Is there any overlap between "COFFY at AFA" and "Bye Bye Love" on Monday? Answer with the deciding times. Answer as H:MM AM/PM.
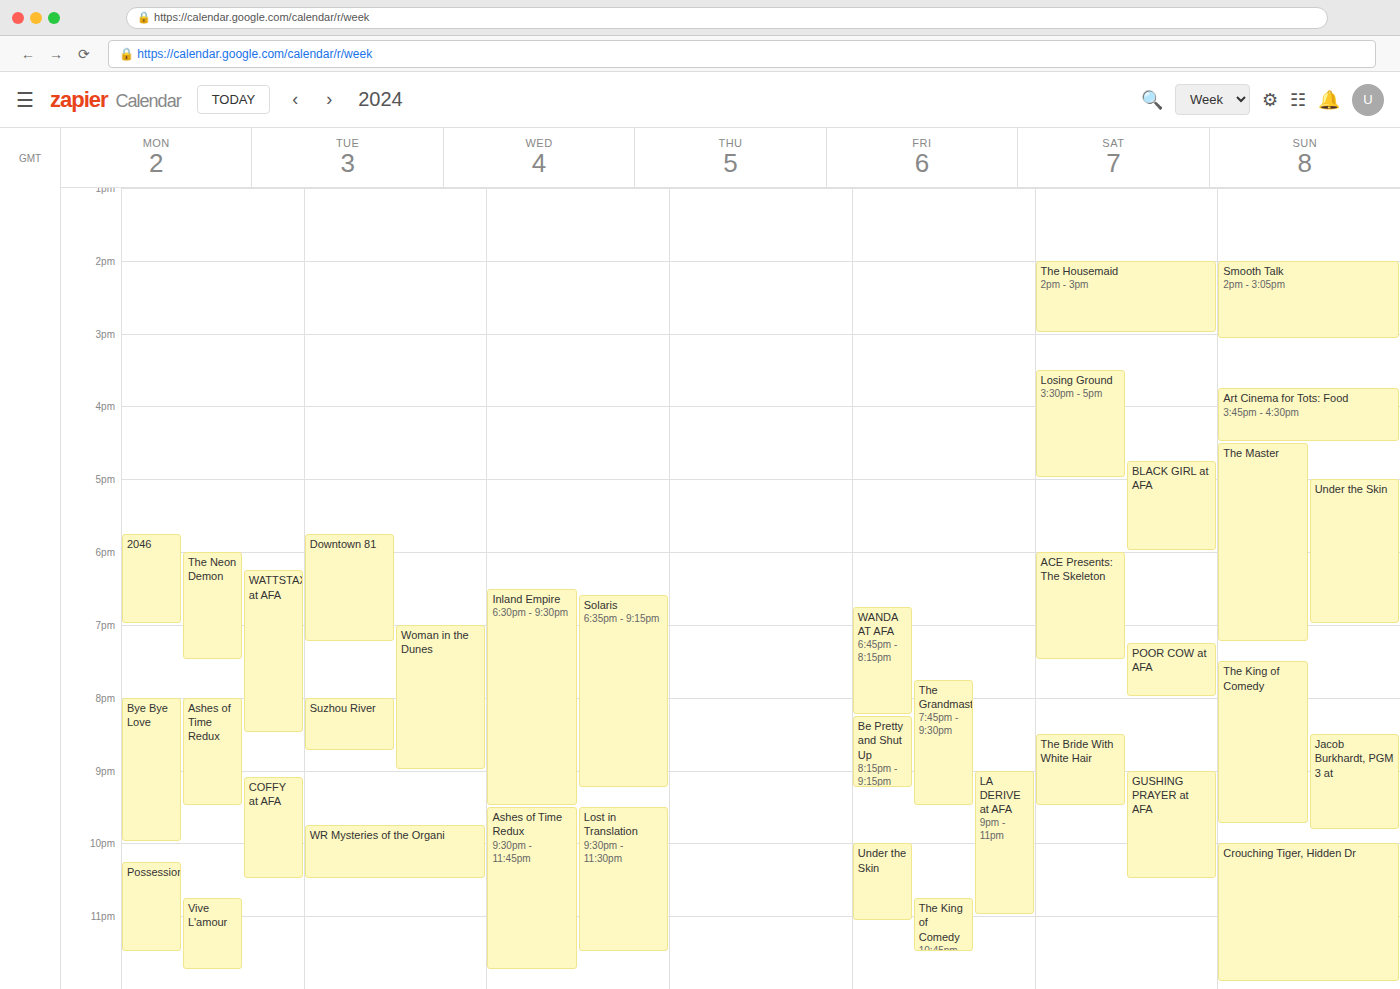
"COFFY at AFA" starts at 9:05 PM, before "Bye Bye Love" ends at 10:00 PM -- they overlap.